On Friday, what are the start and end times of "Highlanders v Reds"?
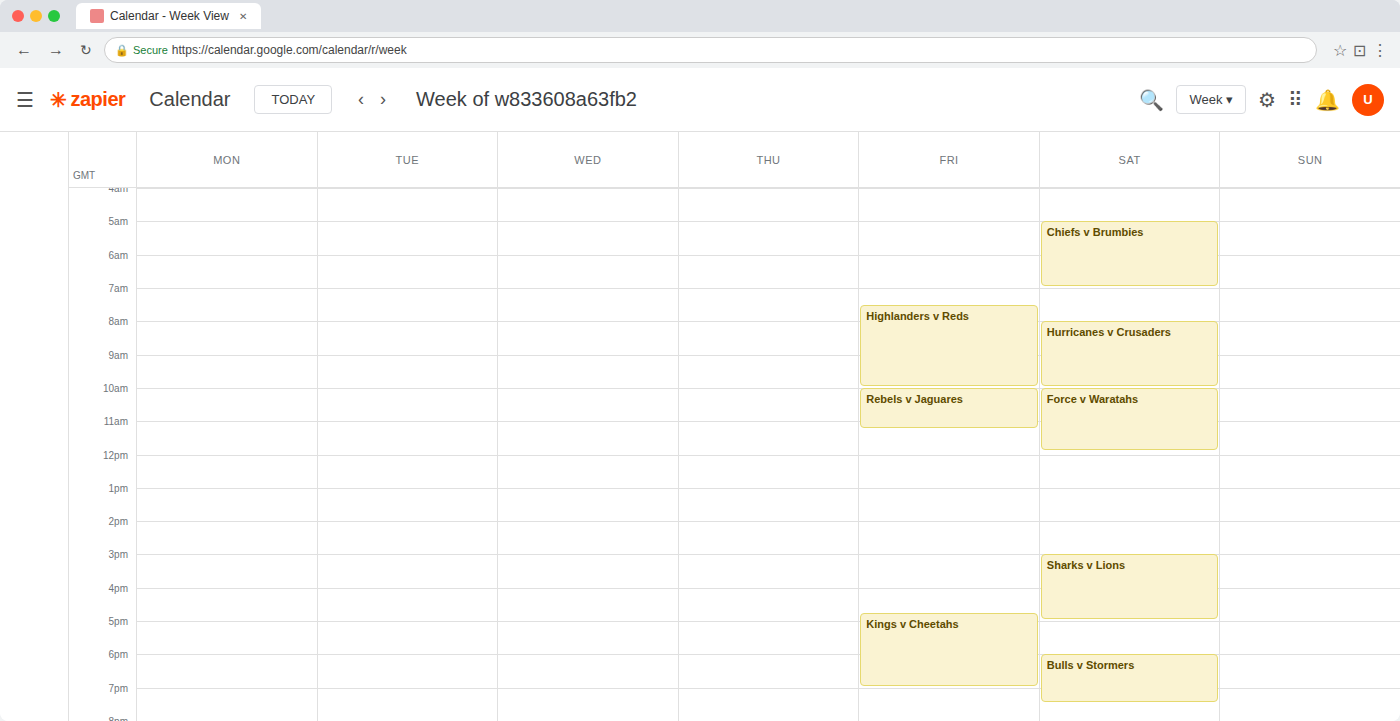
7:30 AM to 10:00 AM